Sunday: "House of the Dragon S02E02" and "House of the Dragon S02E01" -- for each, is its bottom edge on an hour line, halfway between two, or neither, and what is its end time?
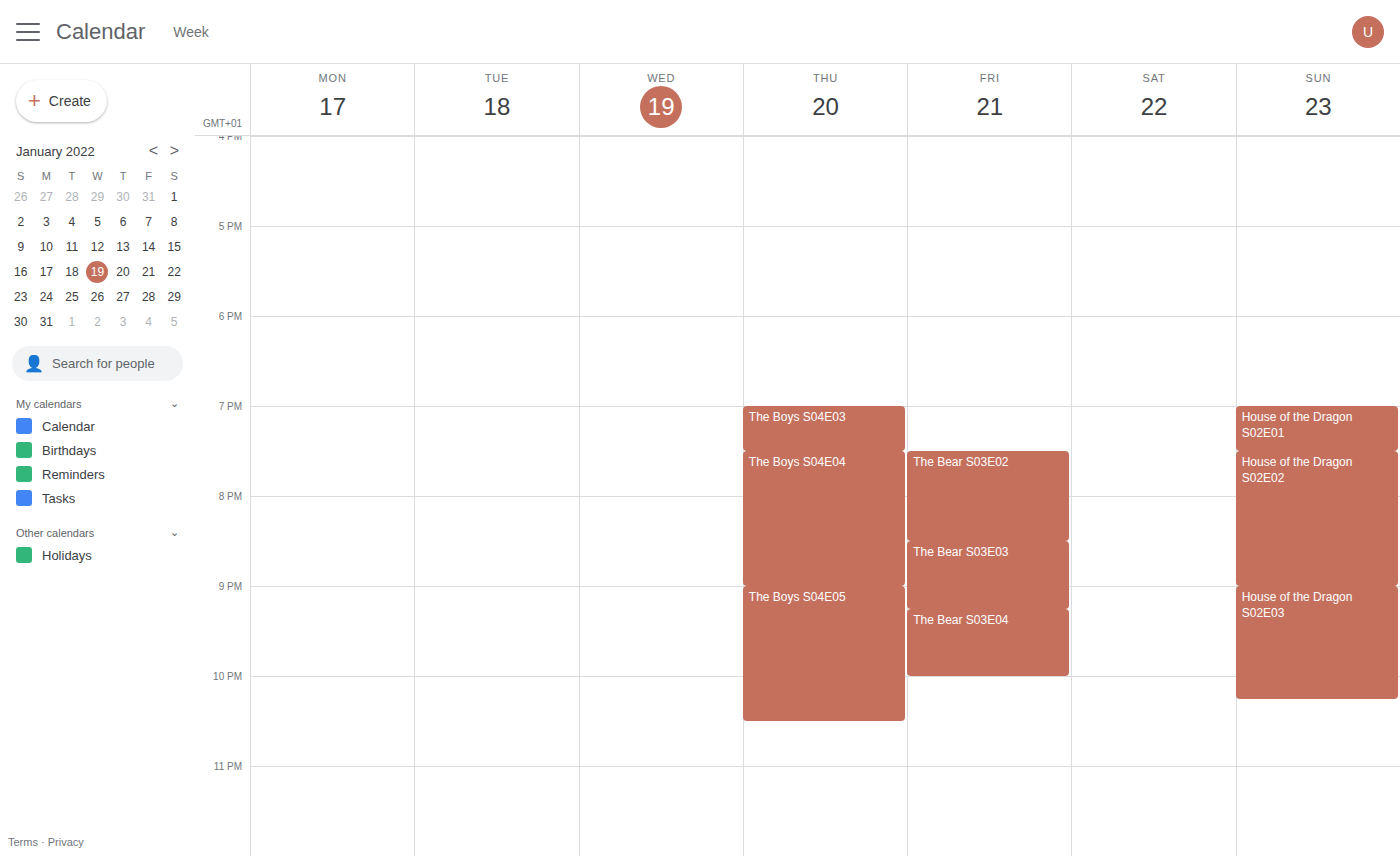
"House of the Dragon S02E02": 21:00, exactly on the 21:00 line. "House of the Dragon S02E01": 19:30, halfway between the 19:00 and 20:00 lines.